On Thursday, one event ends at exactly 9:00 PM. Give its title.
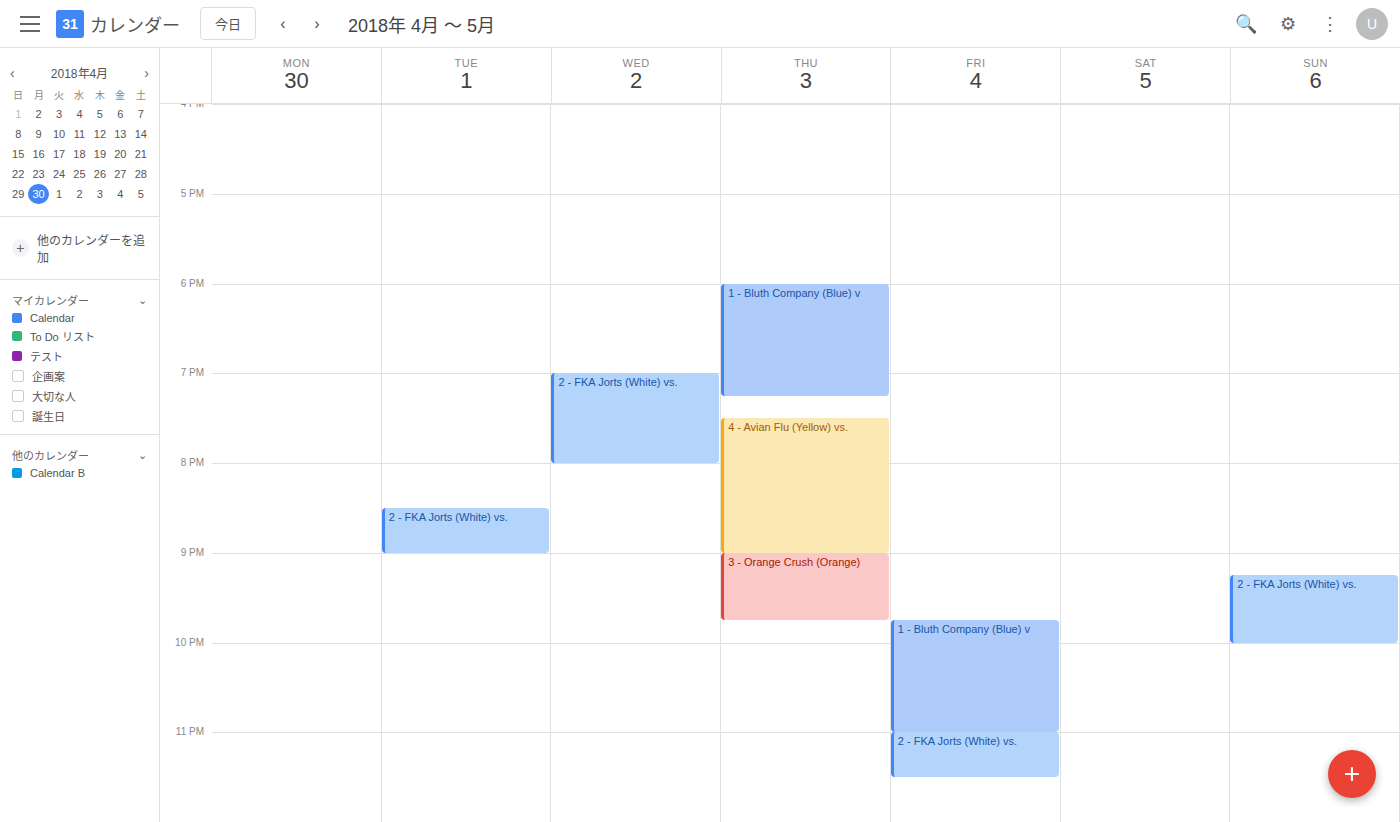
"4 - Avian Flu (Yellow) vs."